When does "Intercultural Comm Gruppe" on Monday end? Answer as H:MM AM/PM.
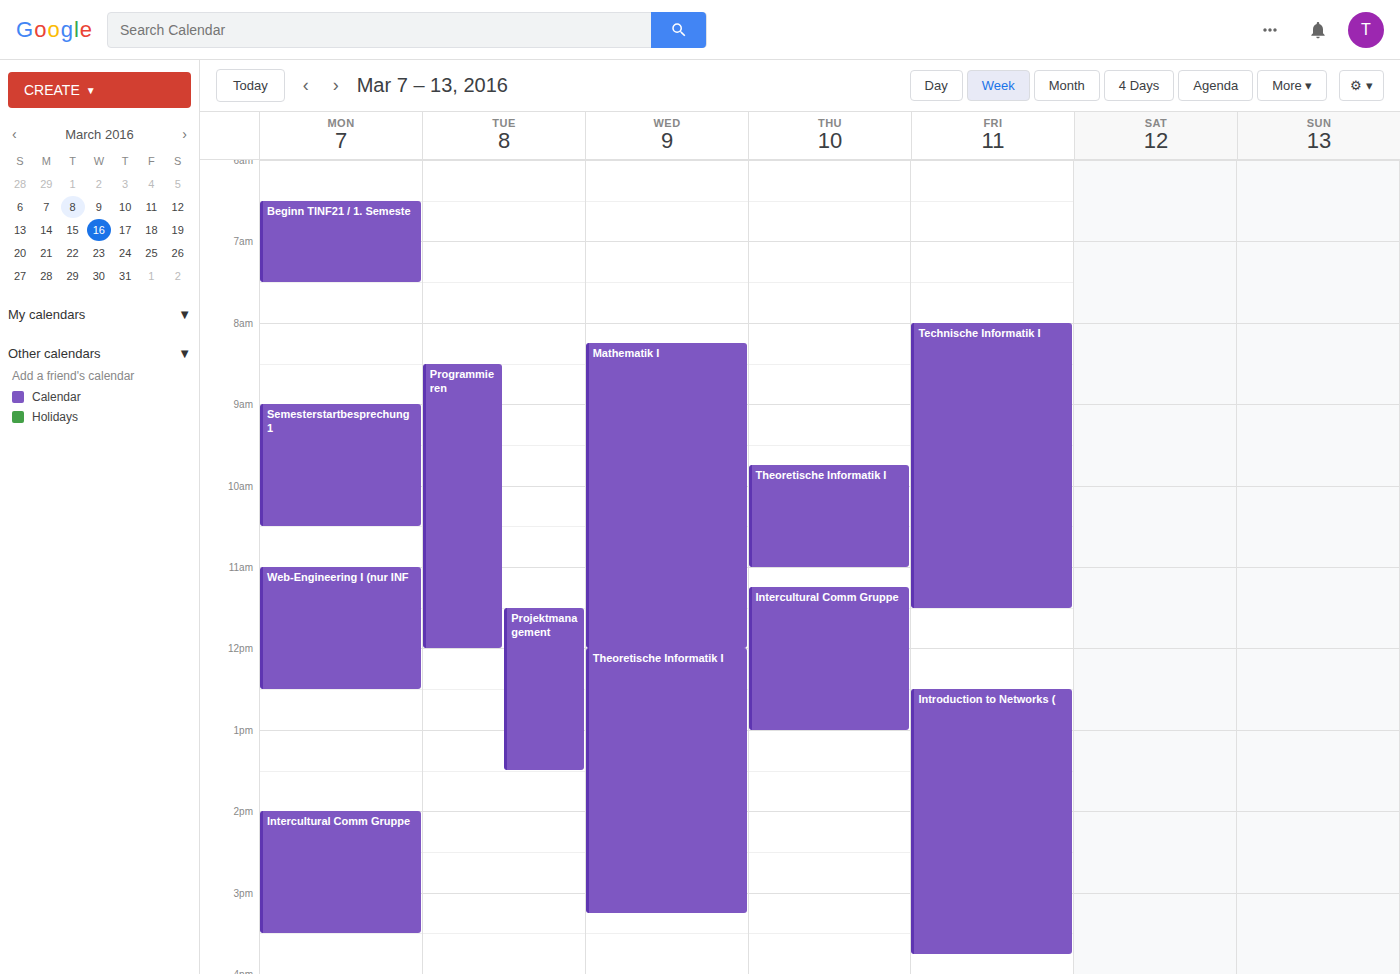
3:30 PM